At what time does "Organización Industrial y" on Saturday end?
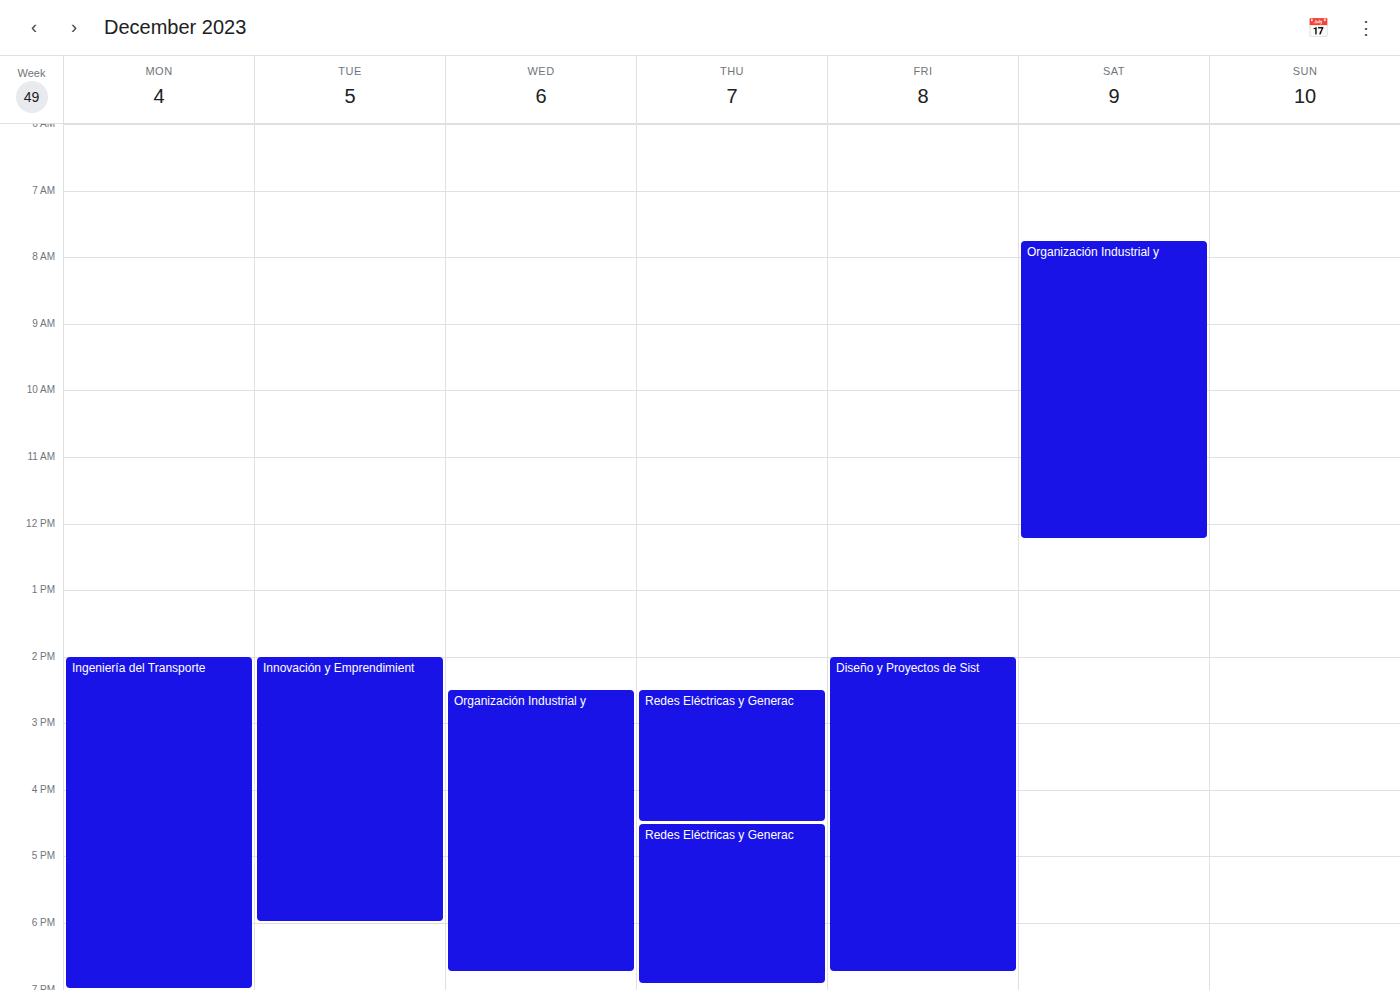
12:15 PM